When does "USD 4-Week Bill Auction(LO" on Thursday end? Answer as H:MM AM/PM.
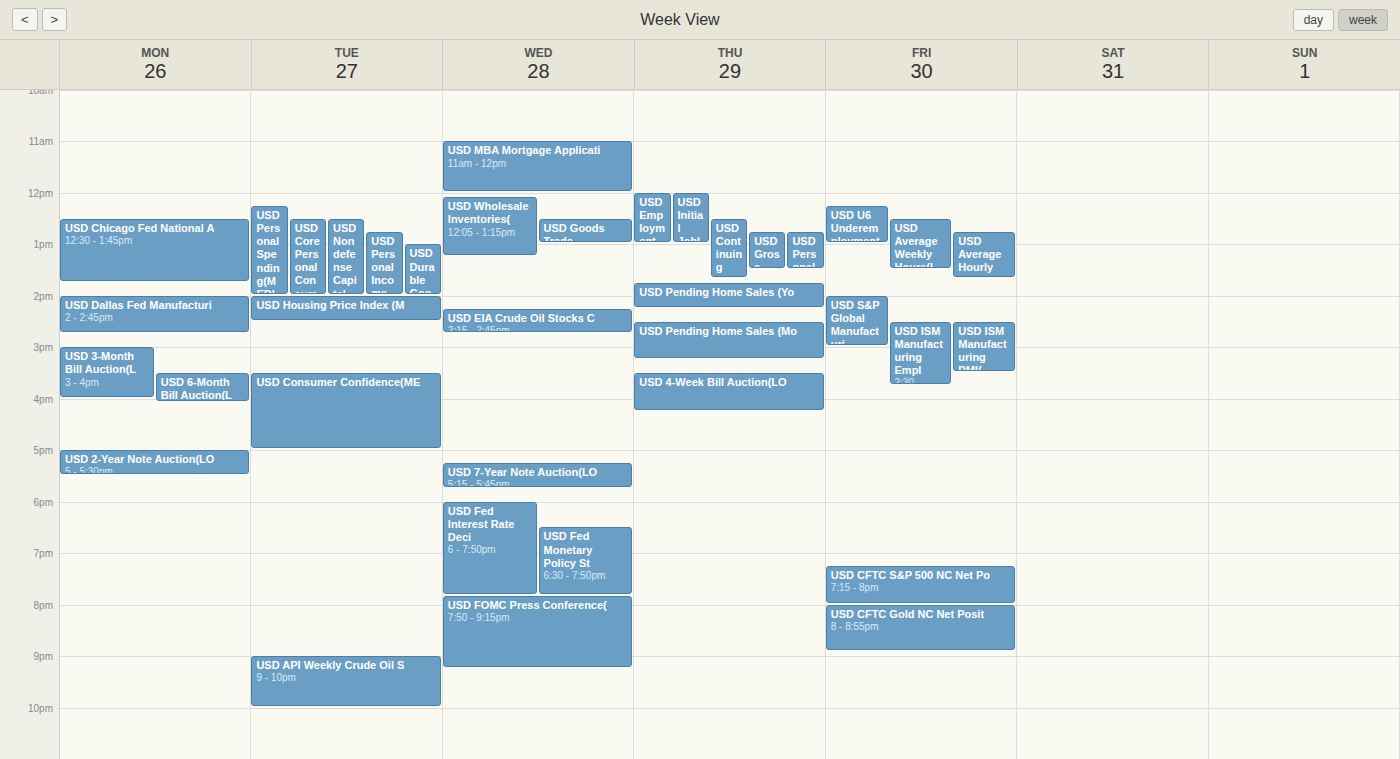
4:15 PM